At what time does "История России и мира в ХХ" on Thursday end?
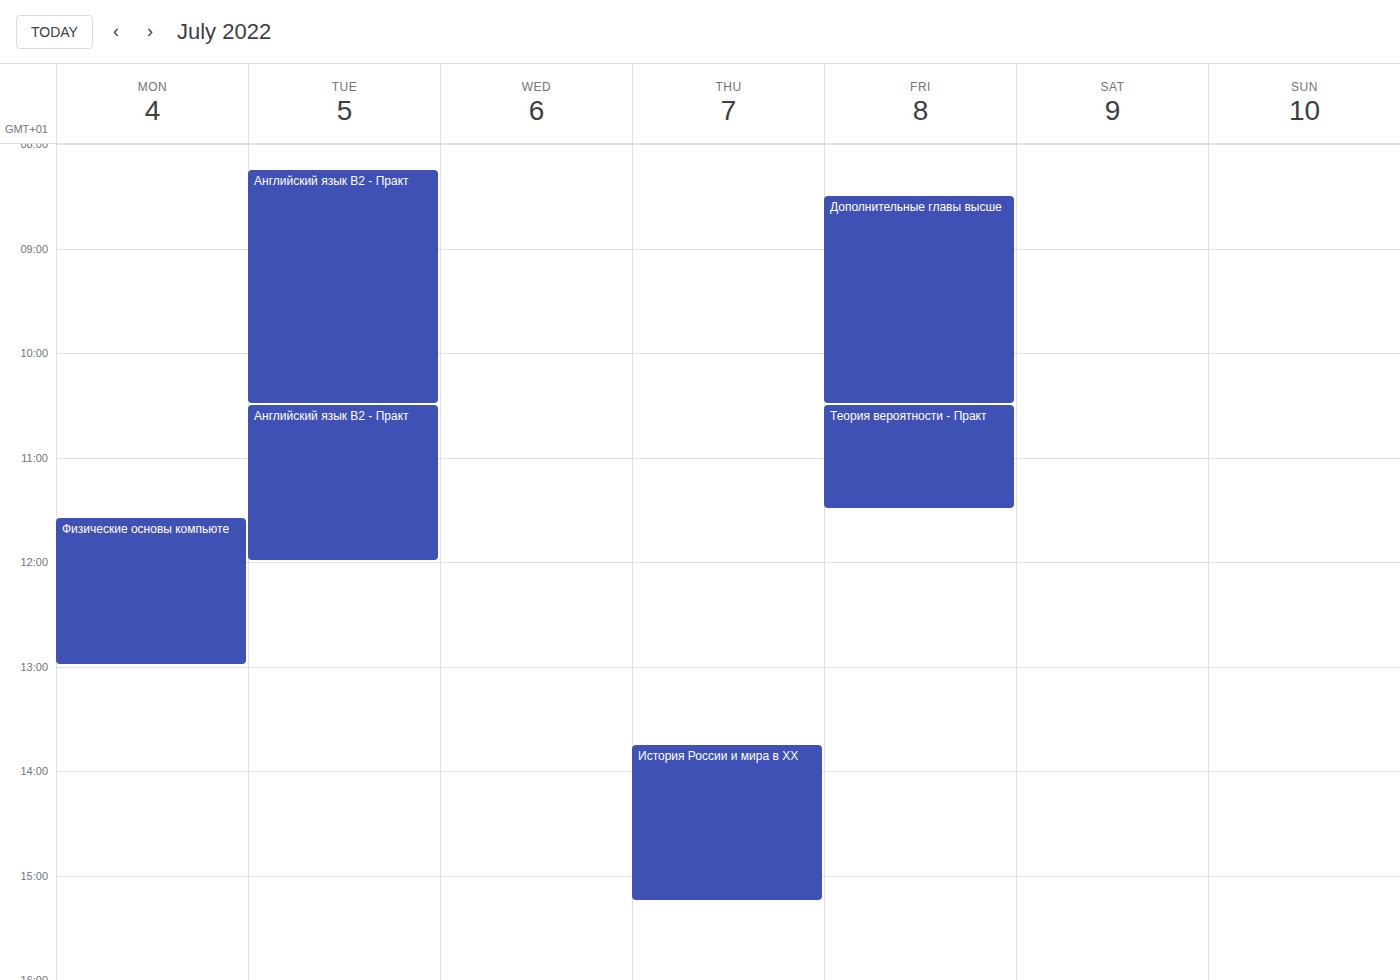
3:15 PM